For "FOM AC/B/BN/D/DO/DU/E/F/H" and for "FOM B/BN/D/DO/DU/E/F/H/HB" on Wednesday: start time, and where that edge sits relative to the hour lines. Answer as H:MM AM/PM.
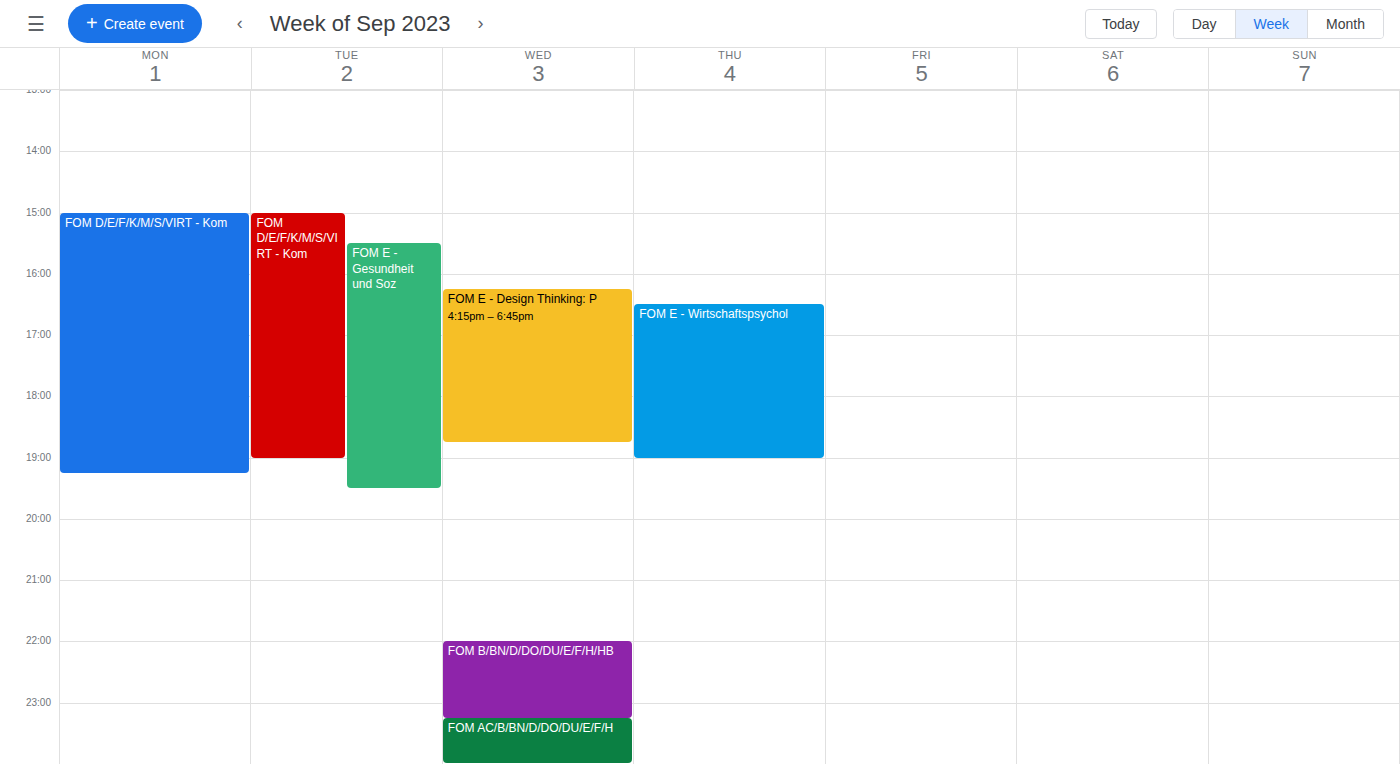
"FOM AC/B/BN/D/DO/DU/E/F/H": 11:15 PM, neither: a quarter of the way from the 11 PM line to the 12 AM line. "FOM B/BN/D/DO/DU/E/F/H/HB": 10:00 PM, exactly on the 10 PM line.